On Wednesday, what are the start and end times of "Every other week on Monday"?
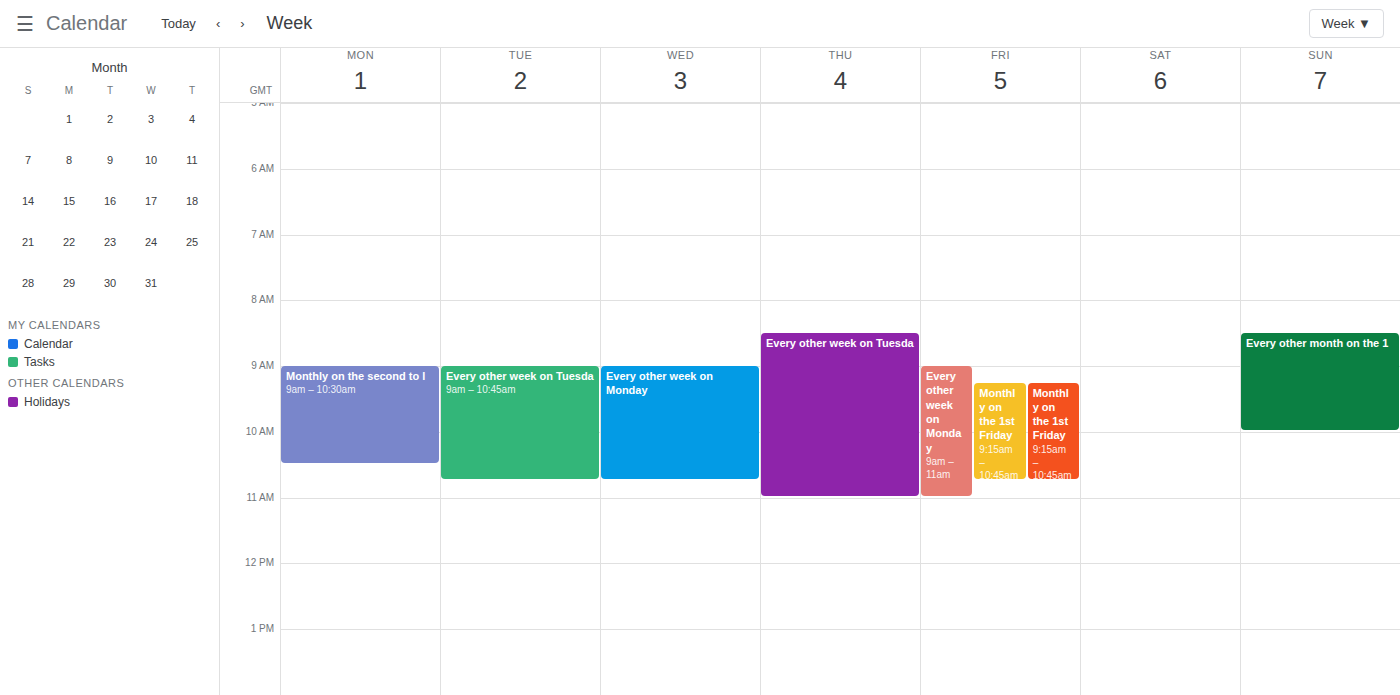
9:00 AM to 10:45 AM